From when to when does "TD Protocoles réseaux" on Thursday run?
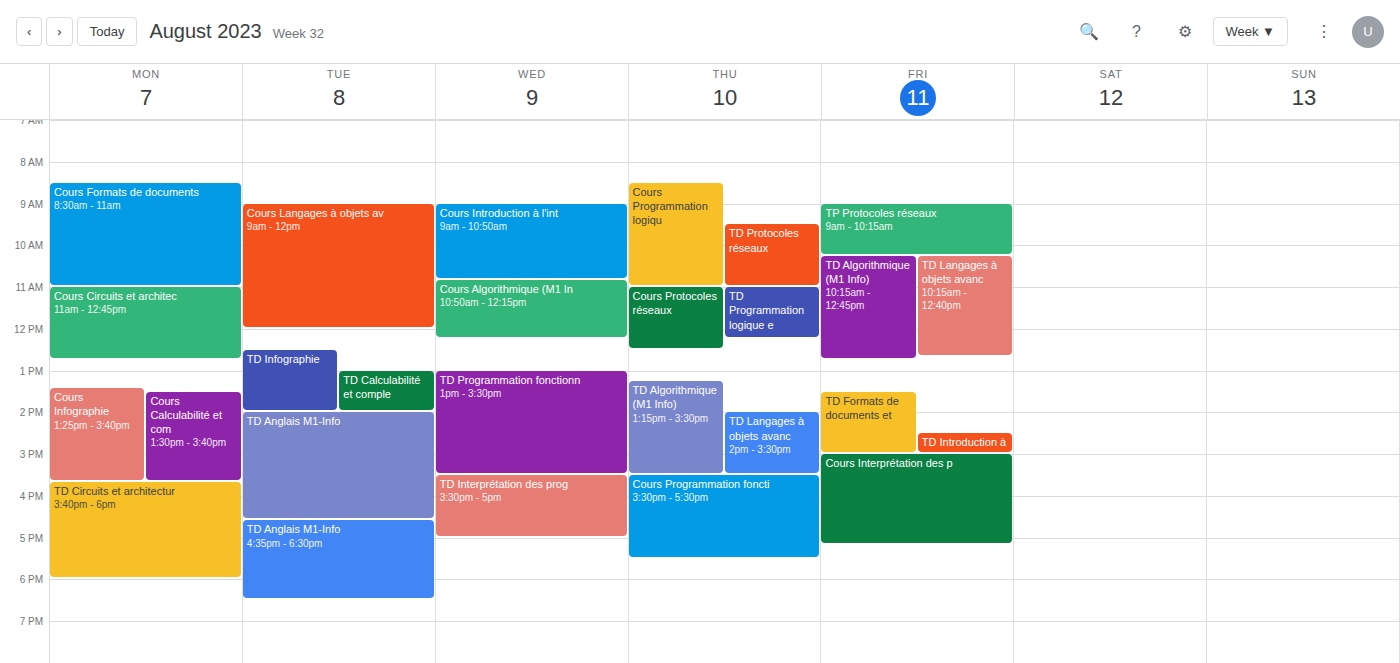
9:30 AM to 11:00 AM